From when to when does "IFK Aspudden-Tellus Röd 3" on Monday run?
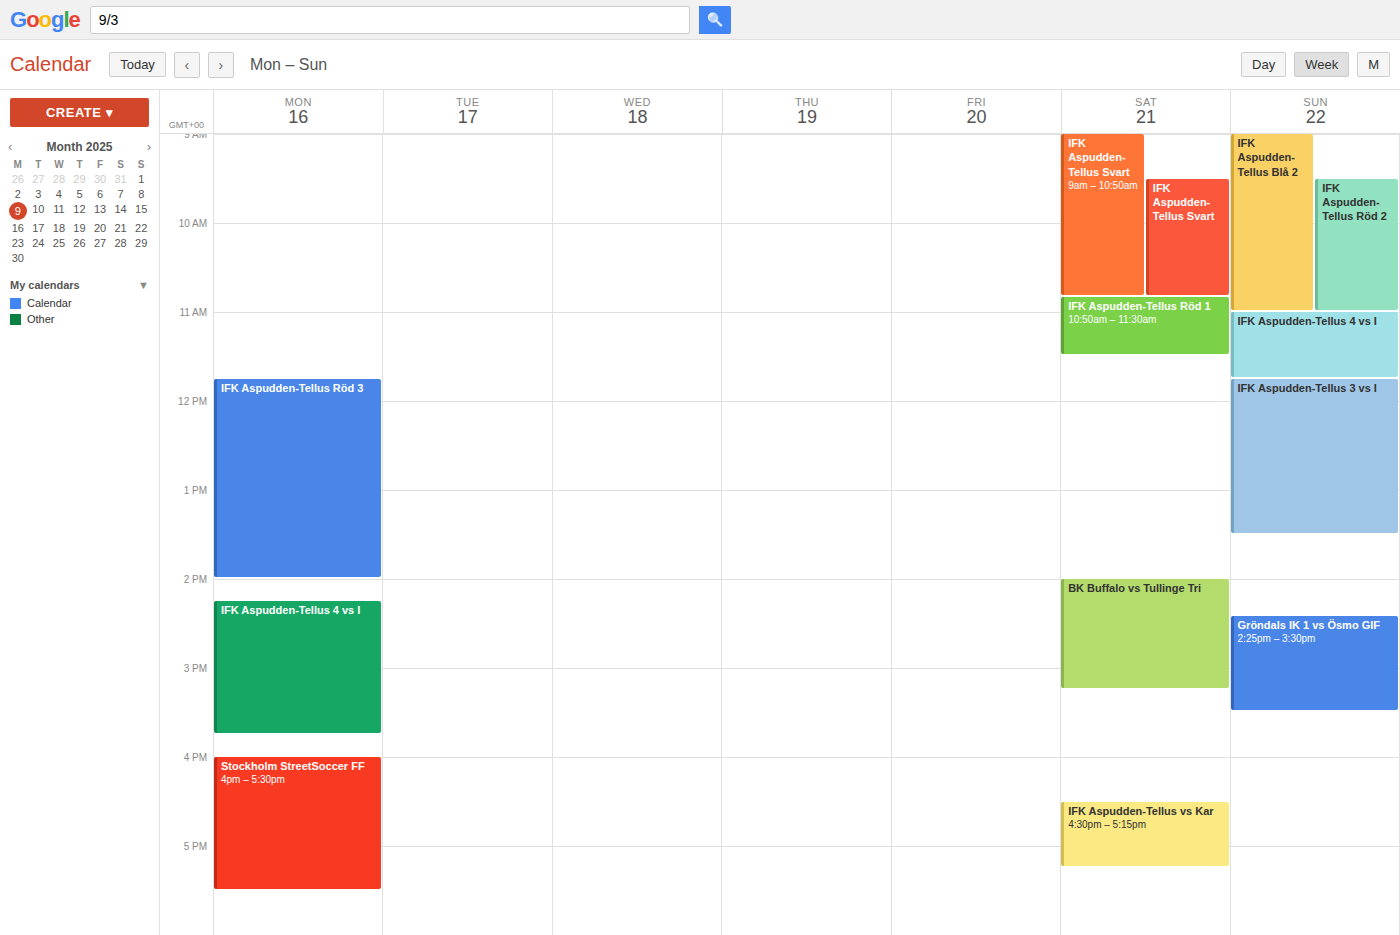
11:45 AM to 2:00 PM